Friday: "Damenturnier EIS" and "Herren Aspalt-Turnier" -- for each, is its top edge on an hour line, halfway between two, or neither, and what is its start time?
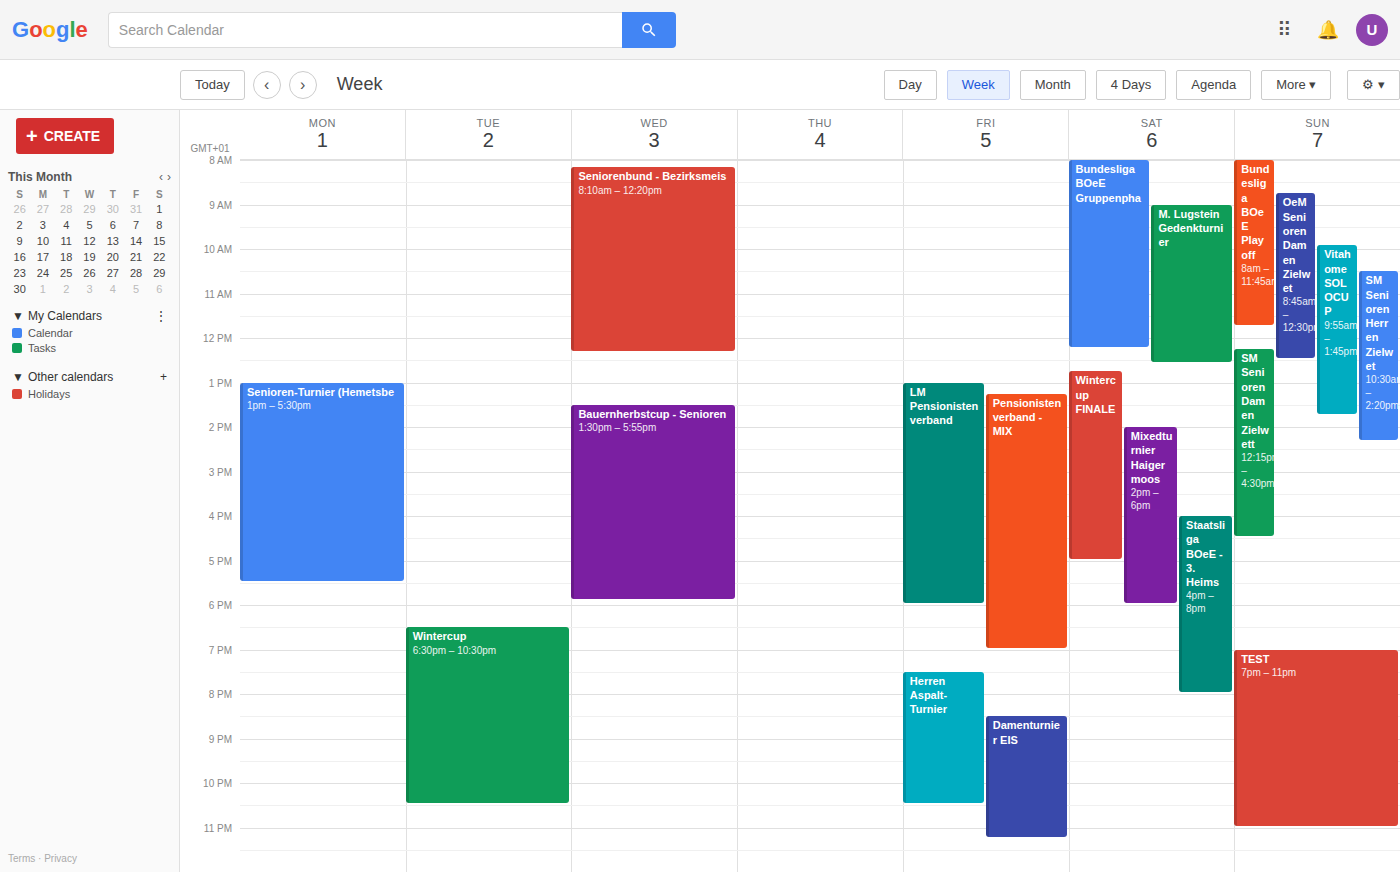
"Damenturnier EIS": 8:30 PM, halfway between the 8 PM and 9 PM lines. "Herren Aspalt-Turnier": 7:30 PM, halfway between the 7 PM and 8 PM lines.